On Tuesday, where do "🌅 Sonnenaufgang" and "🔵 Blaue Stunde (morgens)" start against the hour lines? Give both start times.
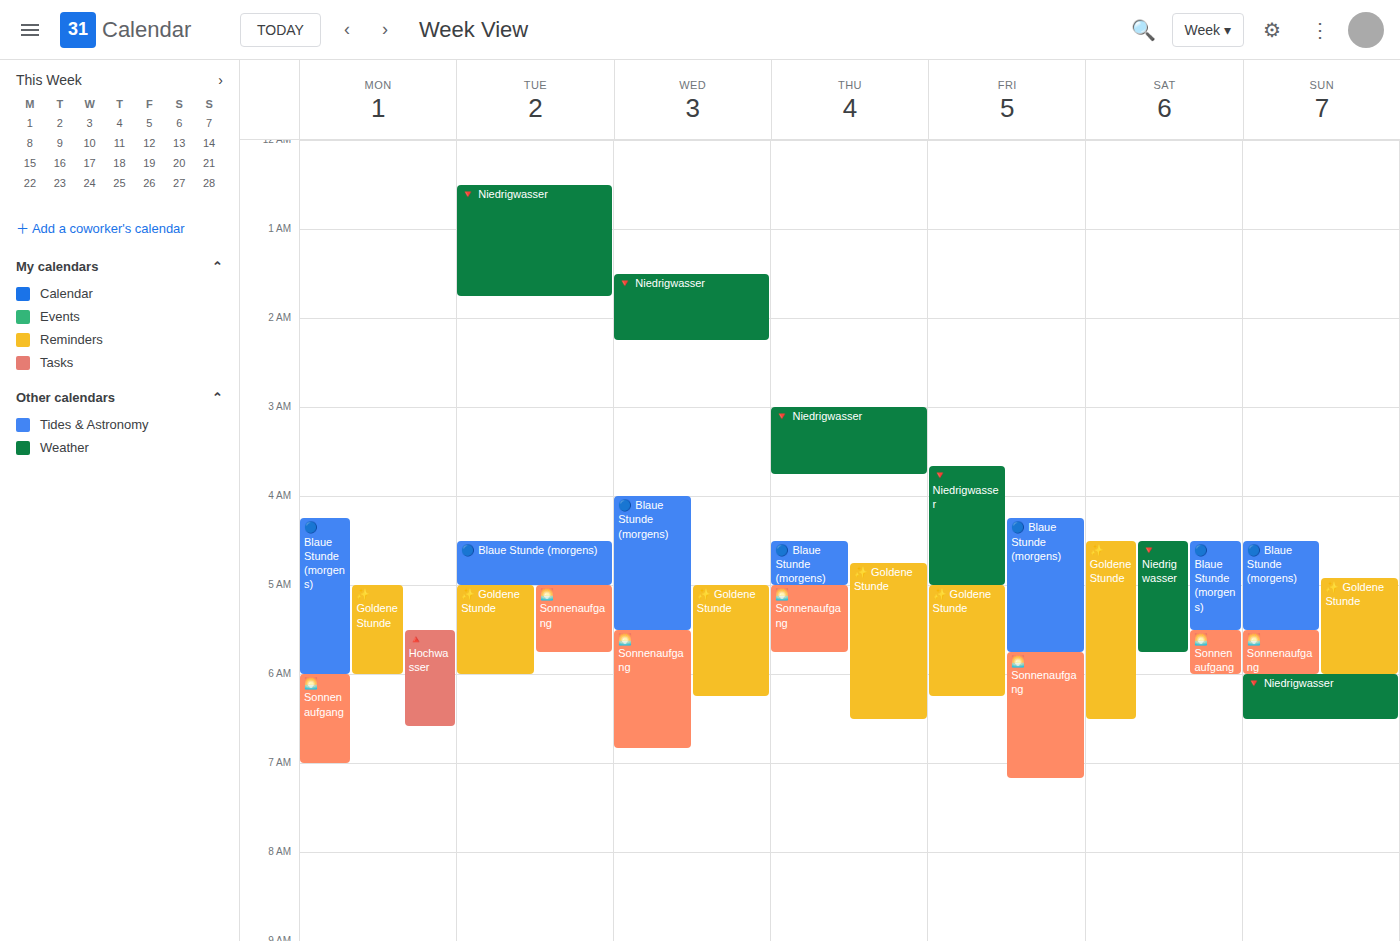
"🌅 Sonnenaufgang": 5:00 AM, exactly on the 5 AM line. "🔵 Blaue Stunde (morgens)": 4:30 AM, halfway between the 4 AM and 5 AM lines.